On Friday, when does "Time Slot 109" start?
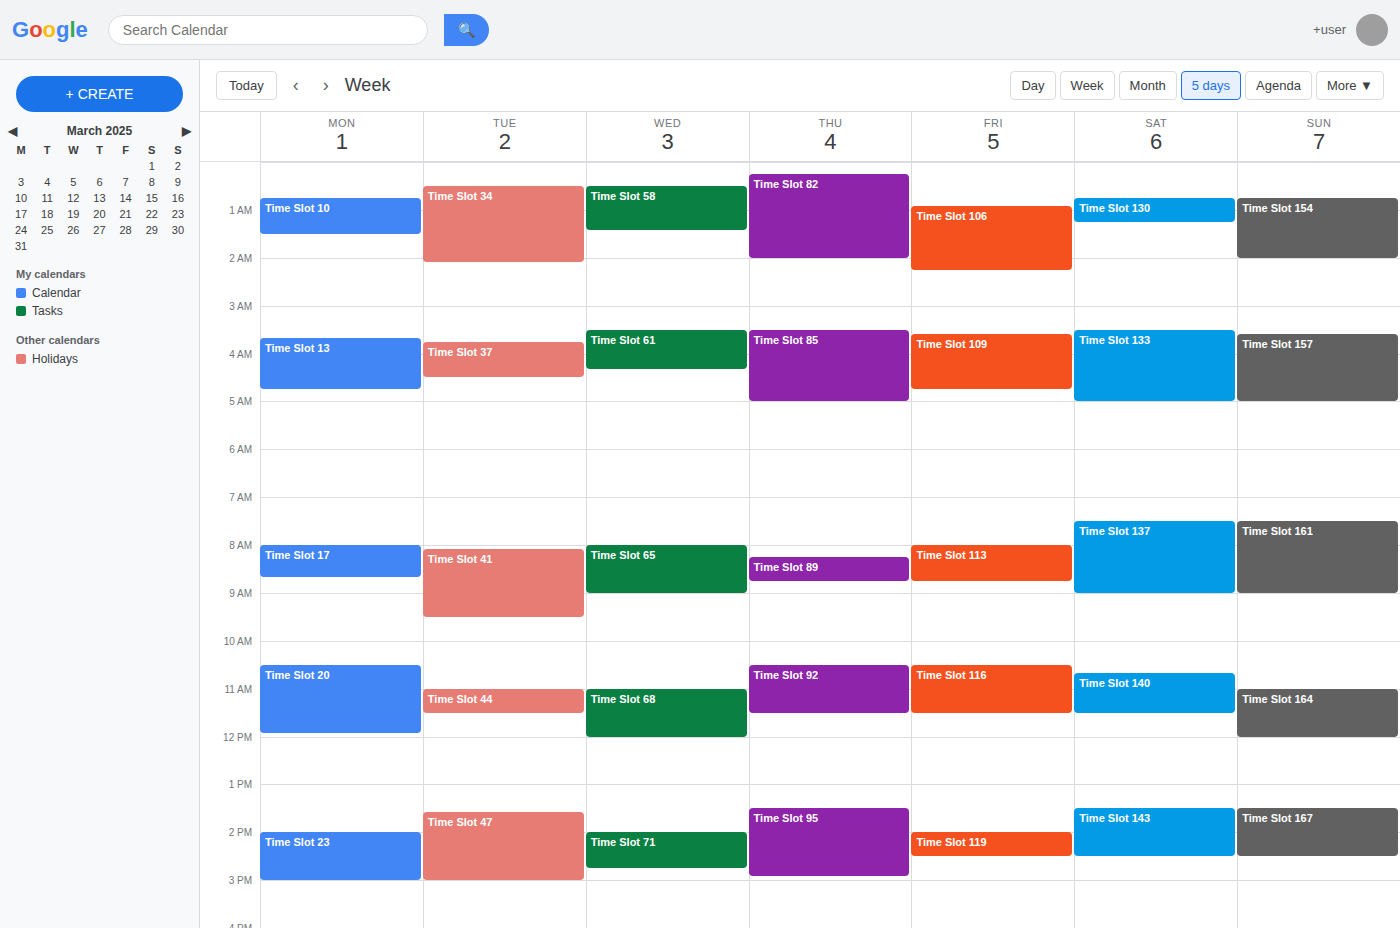
3:35 AM